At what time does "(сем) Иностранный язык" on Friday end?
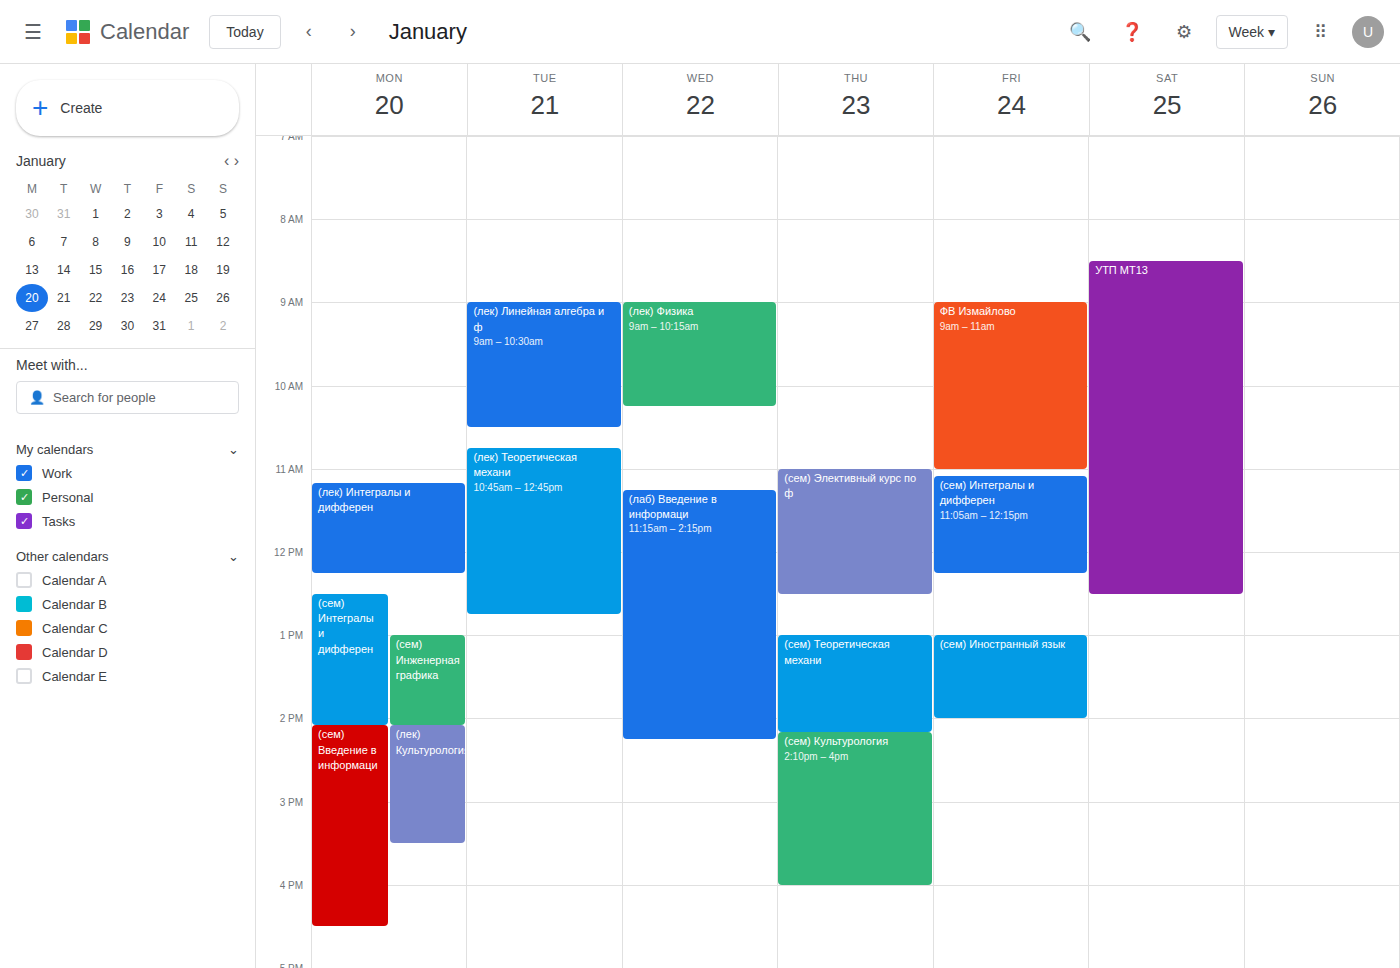
2:00 PM